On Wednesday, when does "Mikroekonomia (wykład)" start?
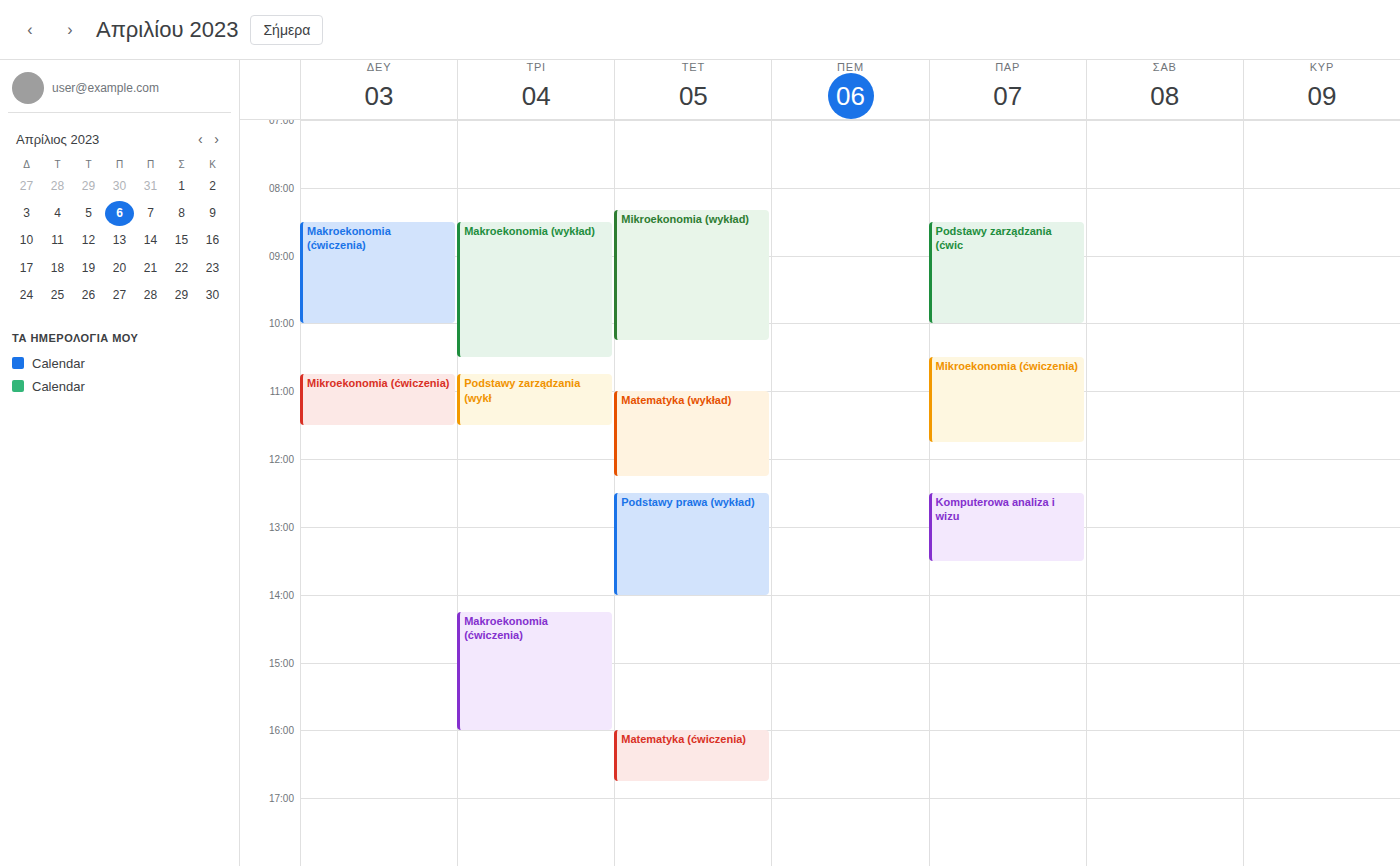
8:20 AM